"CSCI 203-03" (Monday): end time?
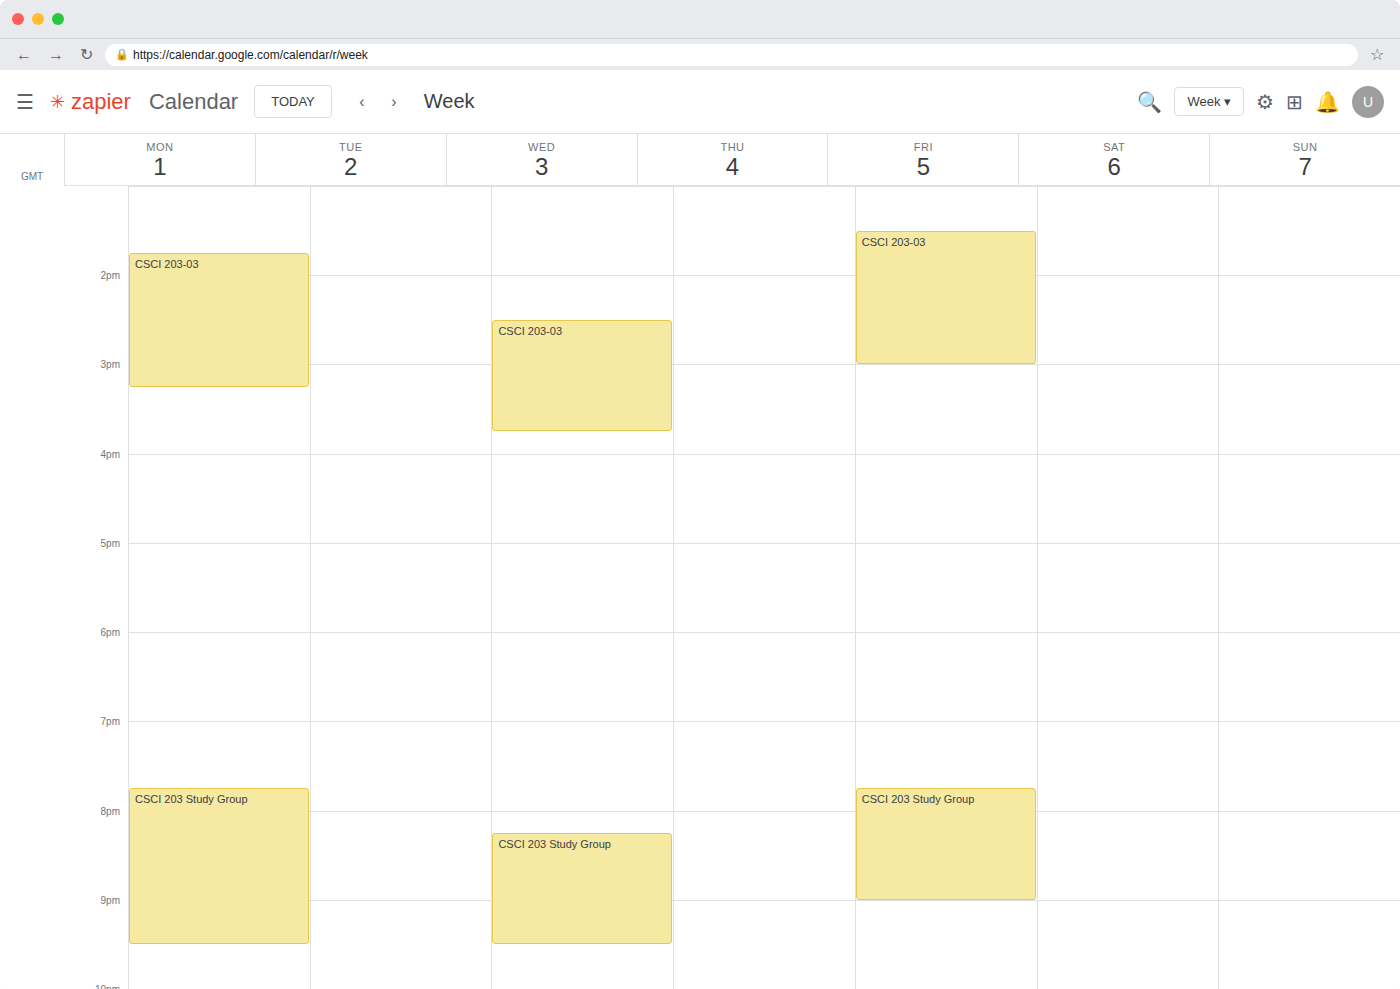
15:15